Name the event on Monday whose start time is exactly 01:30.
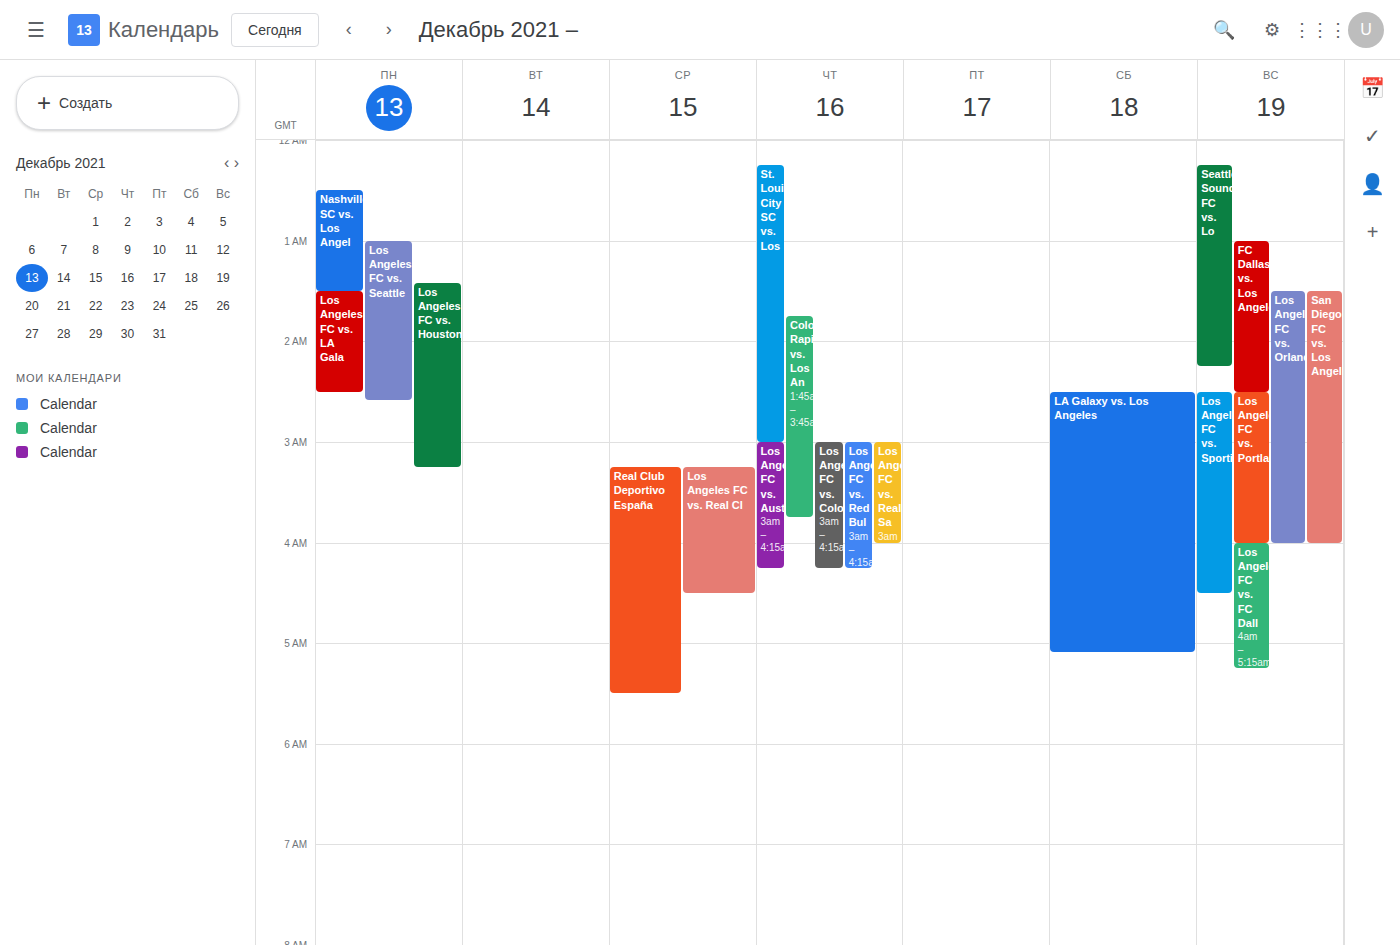
"Los Angeles FC vs. LA Gala"